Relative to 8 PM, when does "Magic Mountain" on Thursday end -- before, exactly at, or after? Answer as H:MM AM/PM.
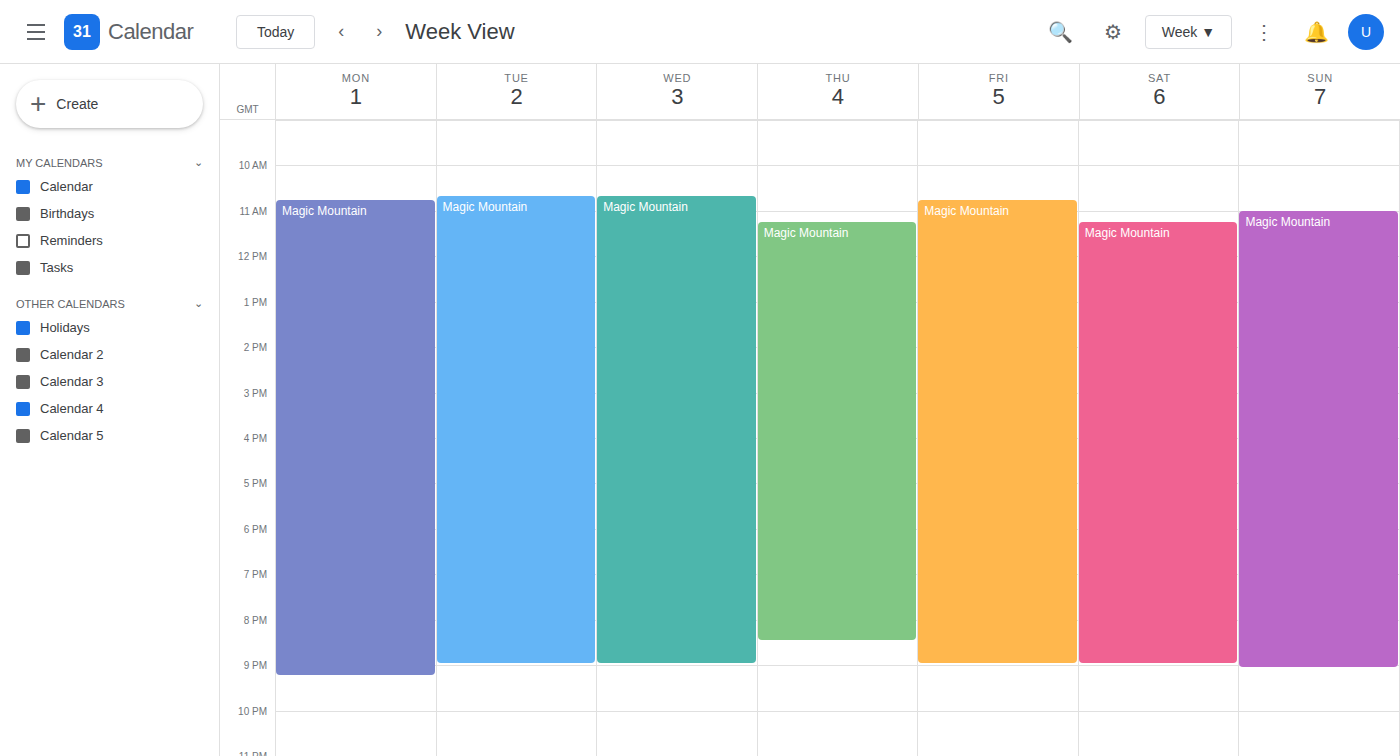
8:30 PM -- after 8 PM, 30 minutes below the 8 PM line.